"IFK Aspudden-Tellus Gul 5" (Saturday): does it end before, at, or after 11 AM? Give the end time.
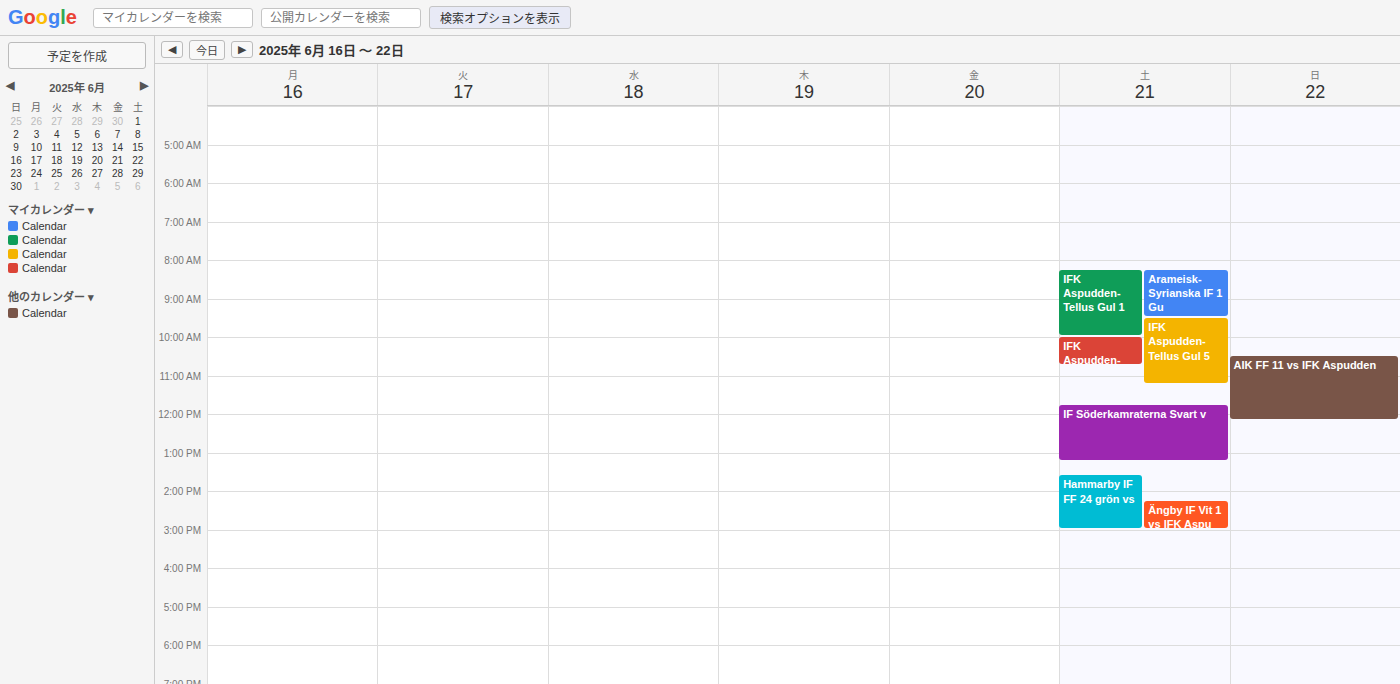
11:15 AM -- after 11 AM, 15 minutes below the 11 AM line.